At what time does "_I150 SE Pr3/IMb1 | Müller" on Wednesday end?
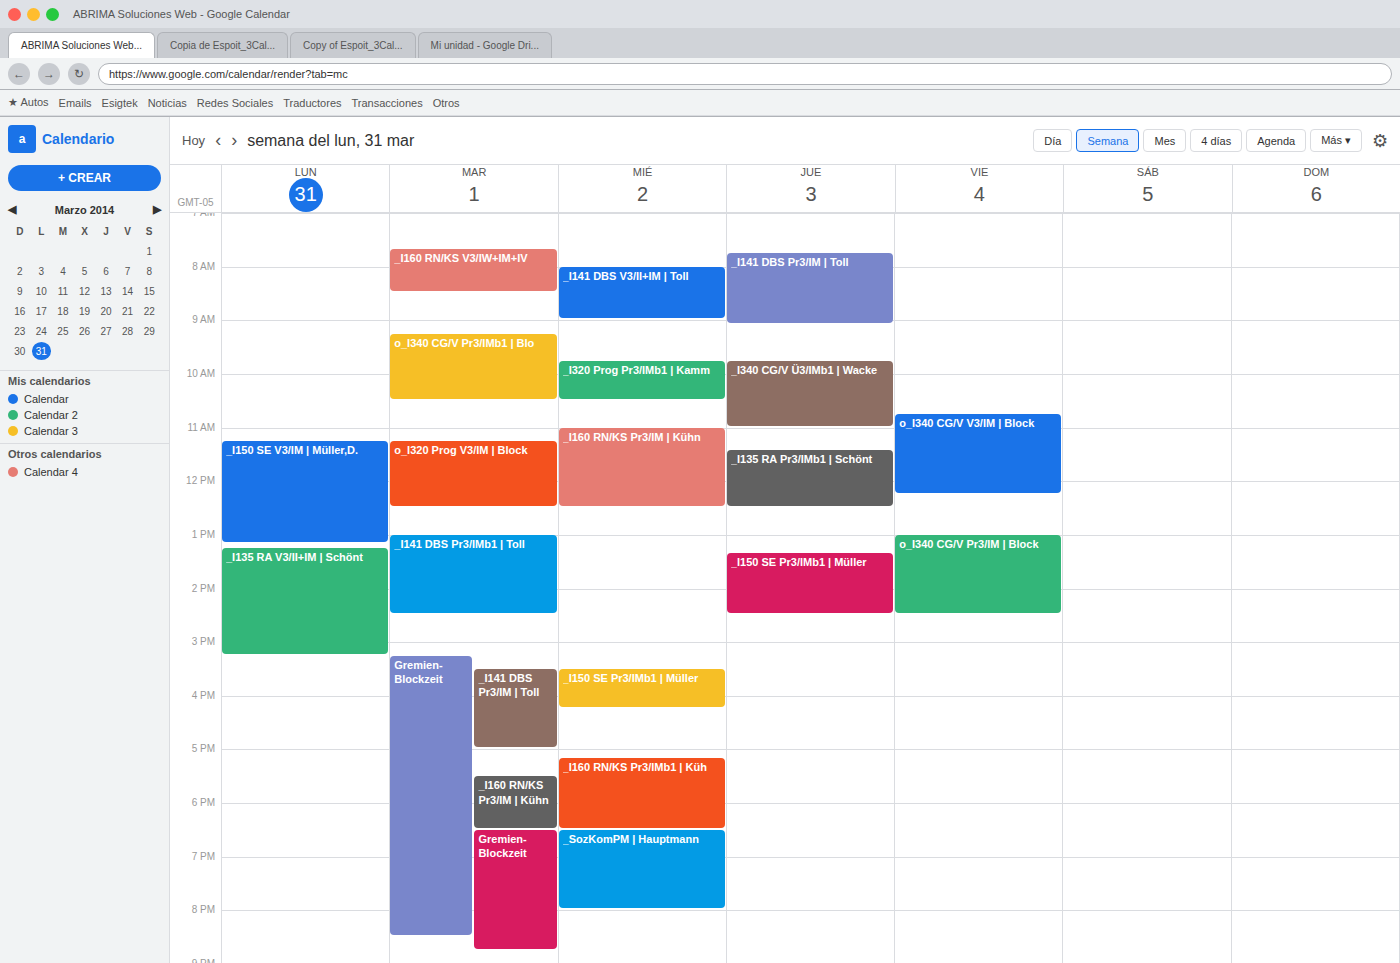
4:15 PM